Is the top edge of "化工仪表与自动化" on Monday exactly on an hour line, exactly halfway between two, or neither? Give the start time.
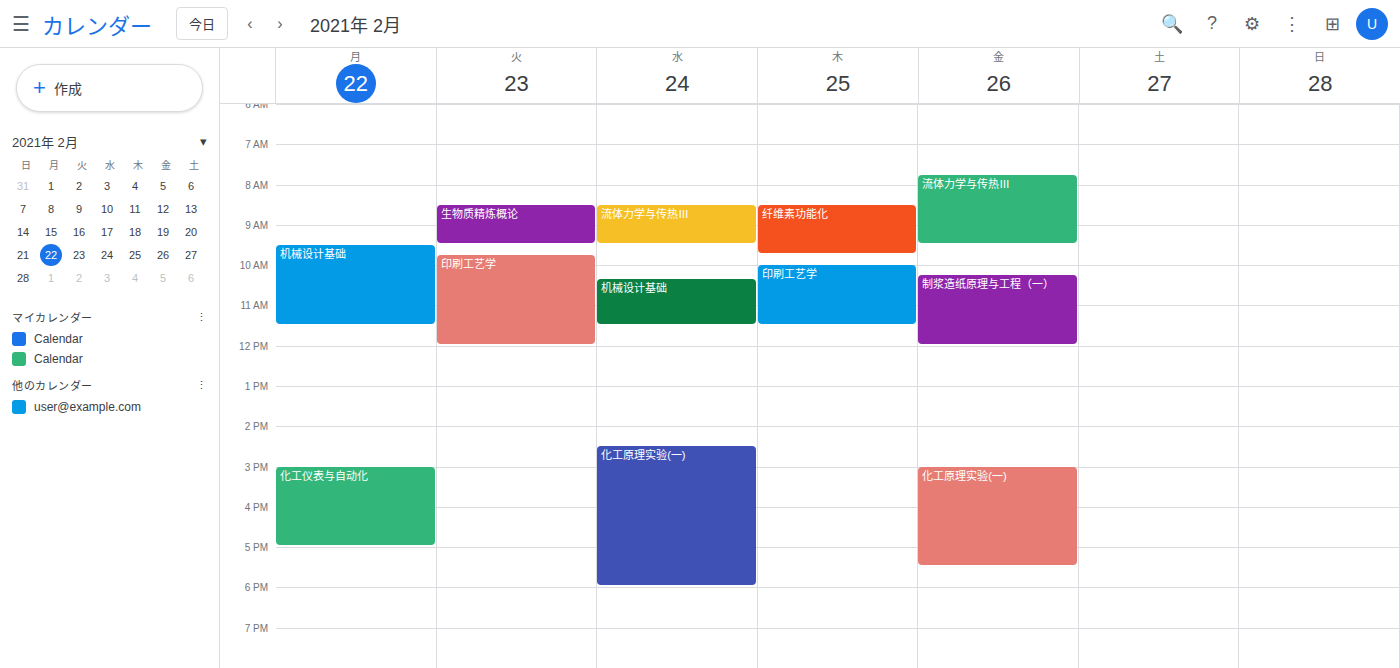
3:00 PM -- exactly on the 3 PM line.